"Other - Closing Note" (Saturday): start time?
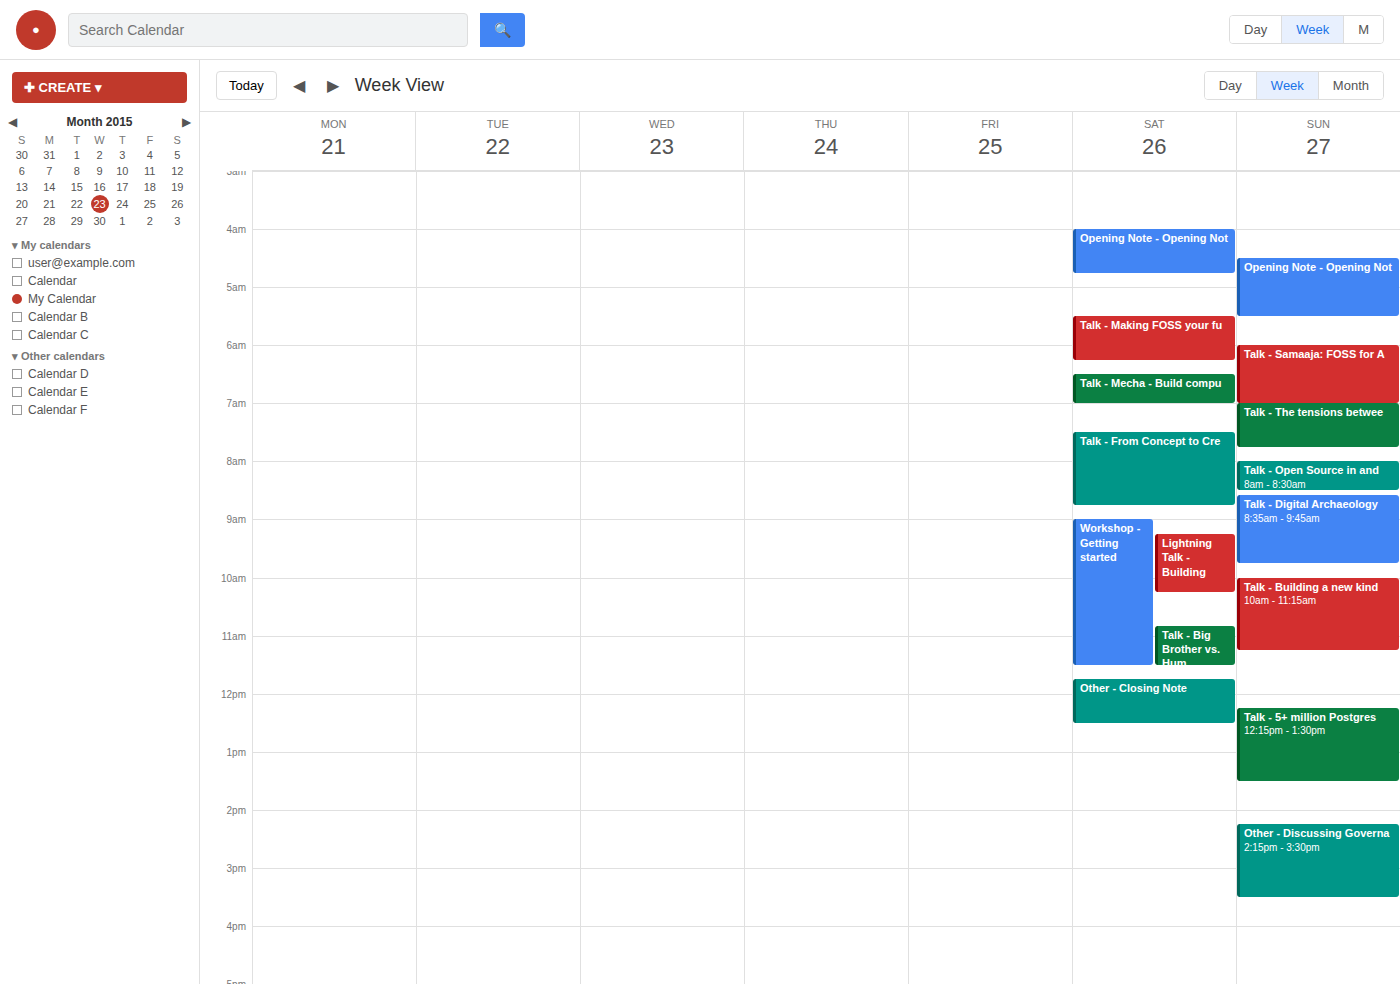
11:45 AM